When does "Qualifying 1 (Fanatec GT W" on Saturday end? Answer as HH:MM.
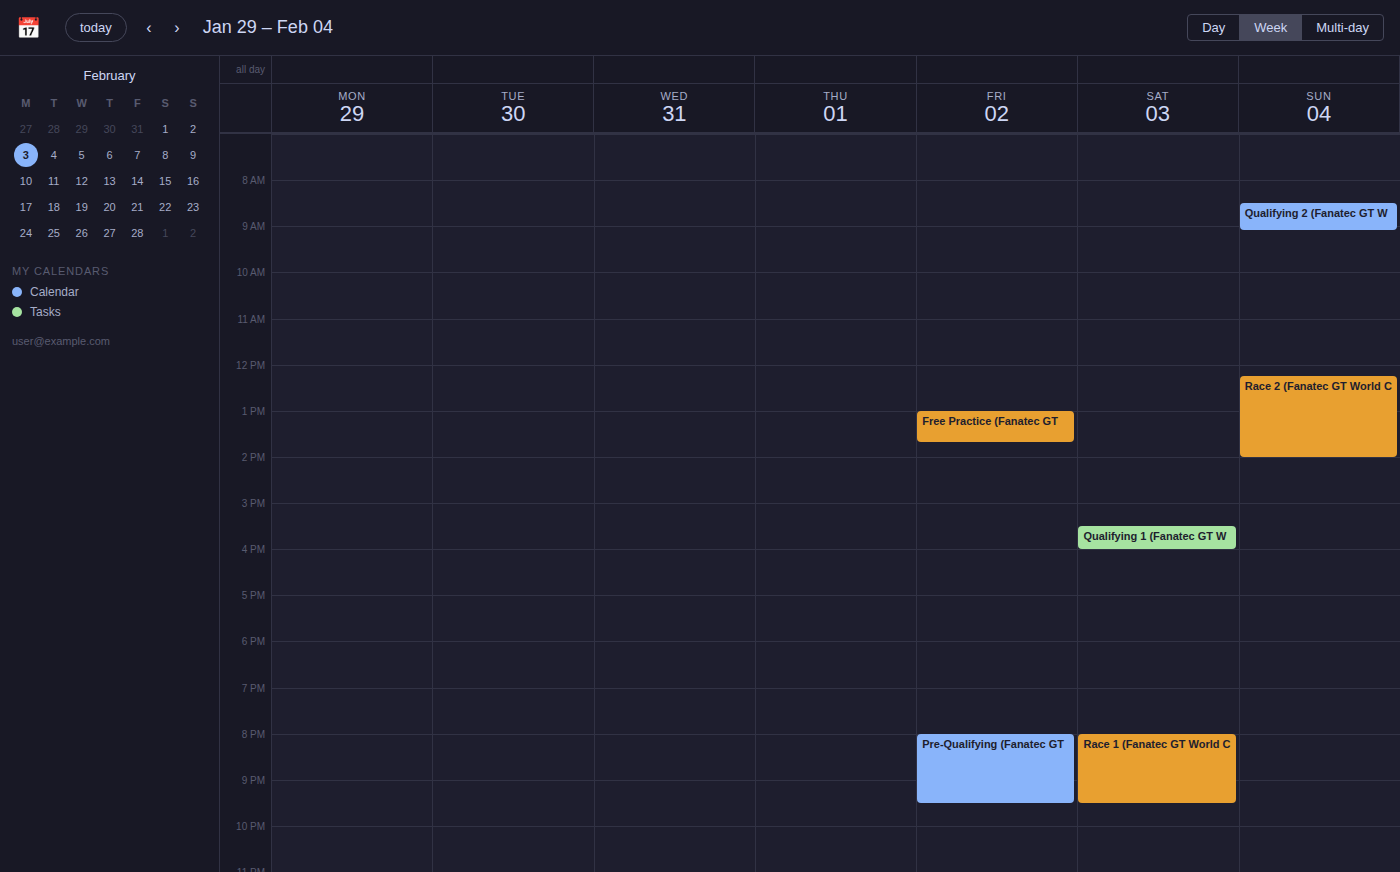
16:00